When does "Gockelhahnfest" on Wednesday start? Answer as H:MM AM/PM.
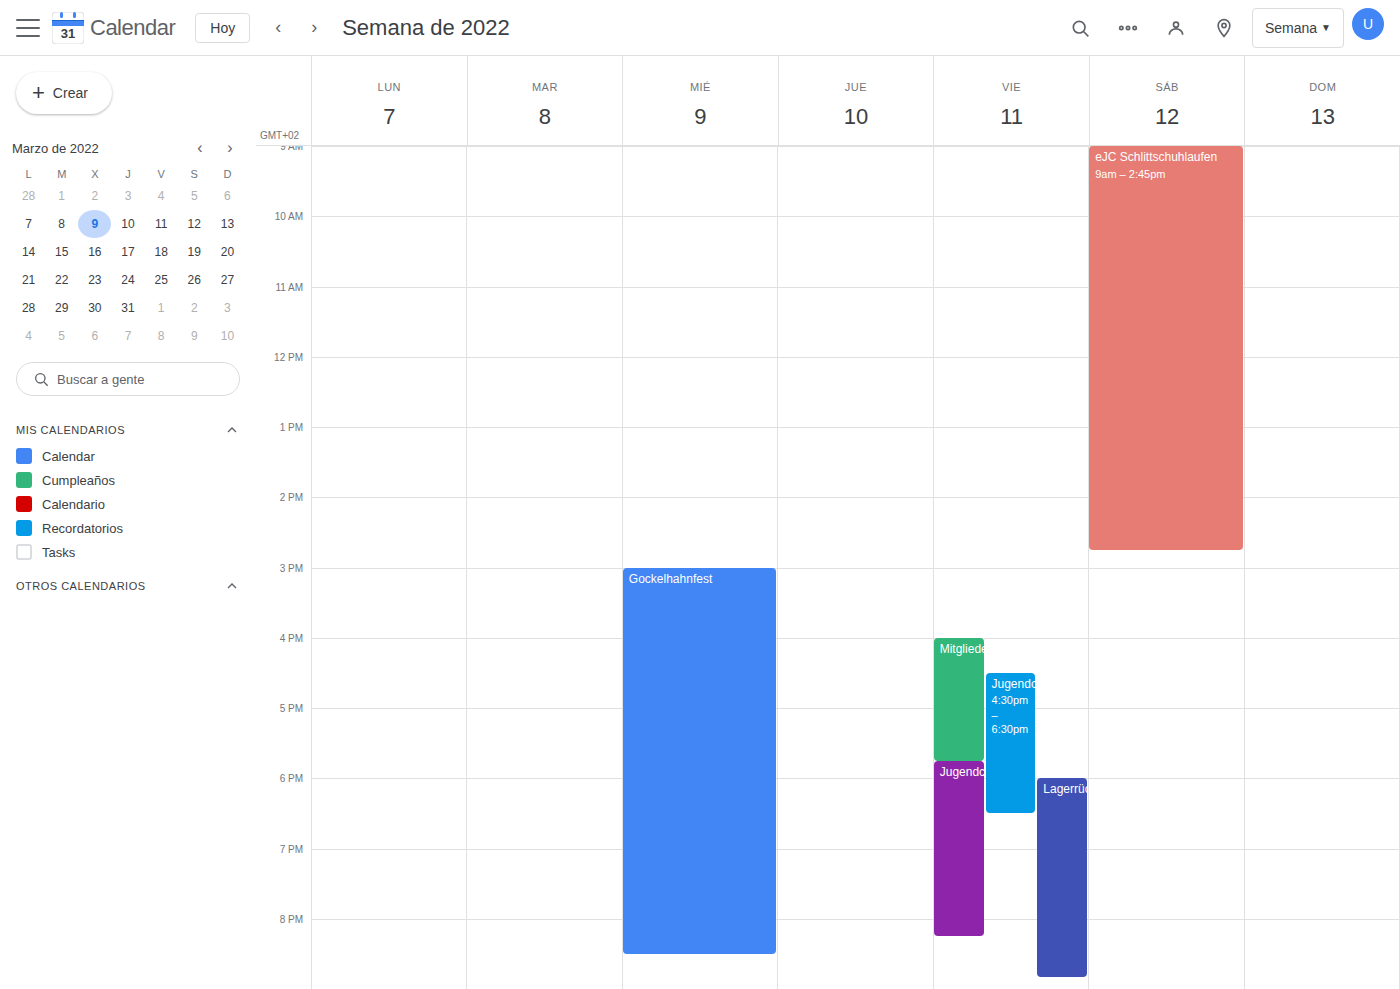
3:00 PM